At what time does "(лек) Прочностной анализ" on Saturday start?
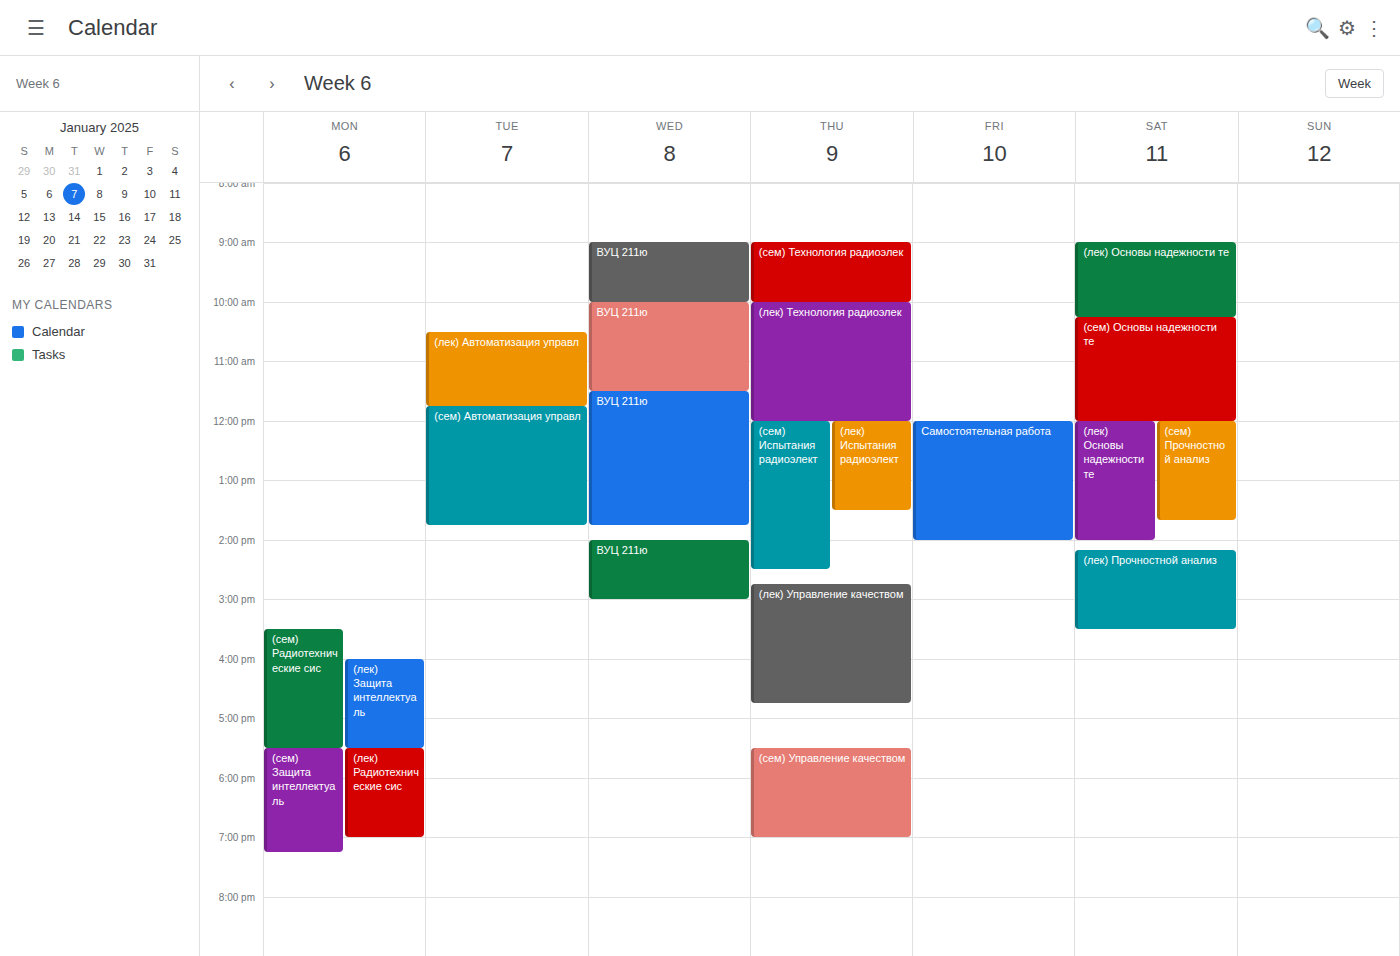
14:10